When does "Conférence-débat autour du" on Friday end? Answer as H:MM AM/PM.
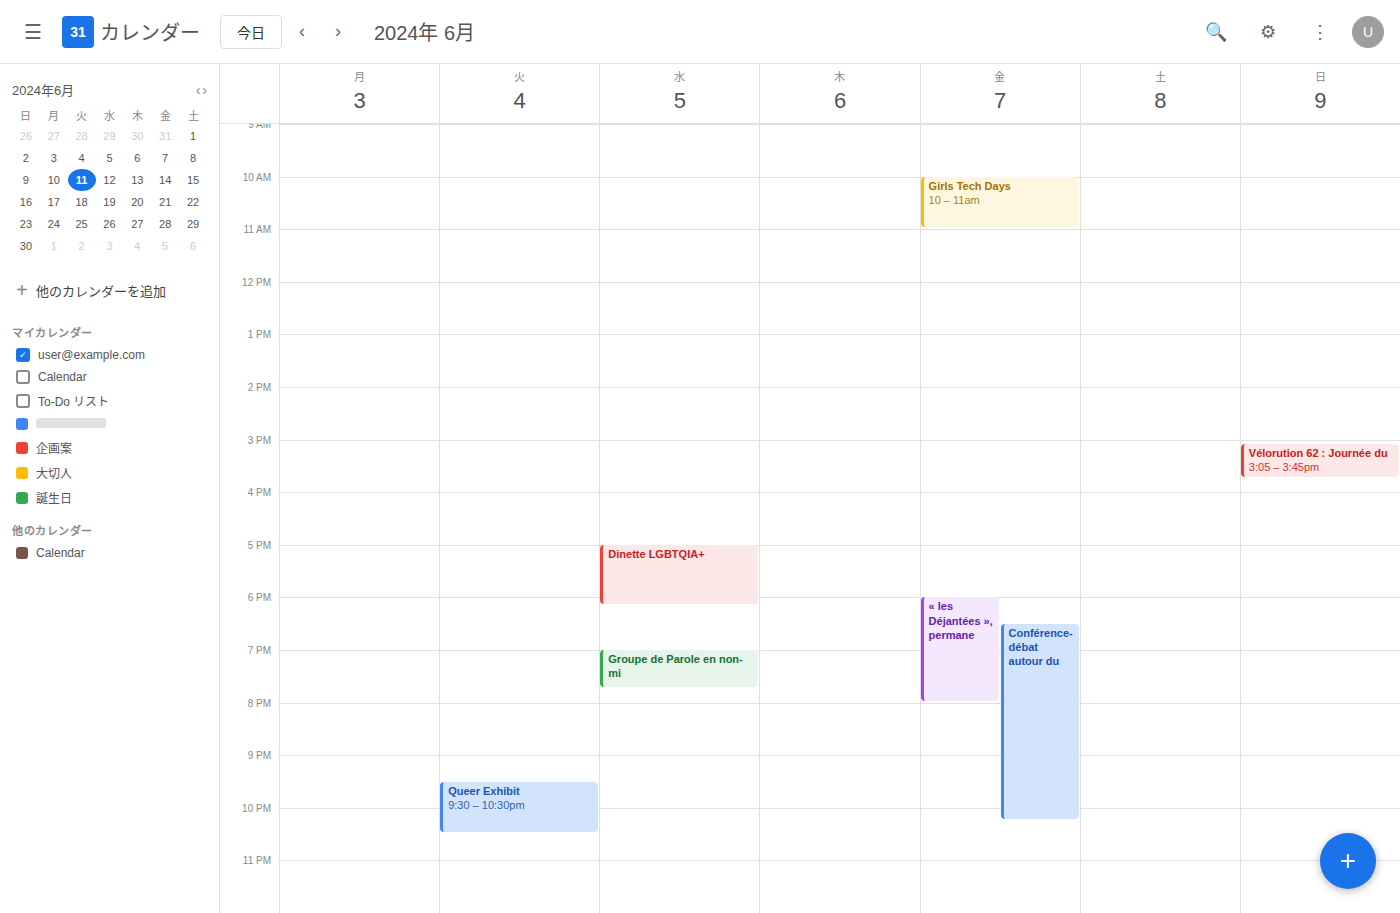
10:15 PM